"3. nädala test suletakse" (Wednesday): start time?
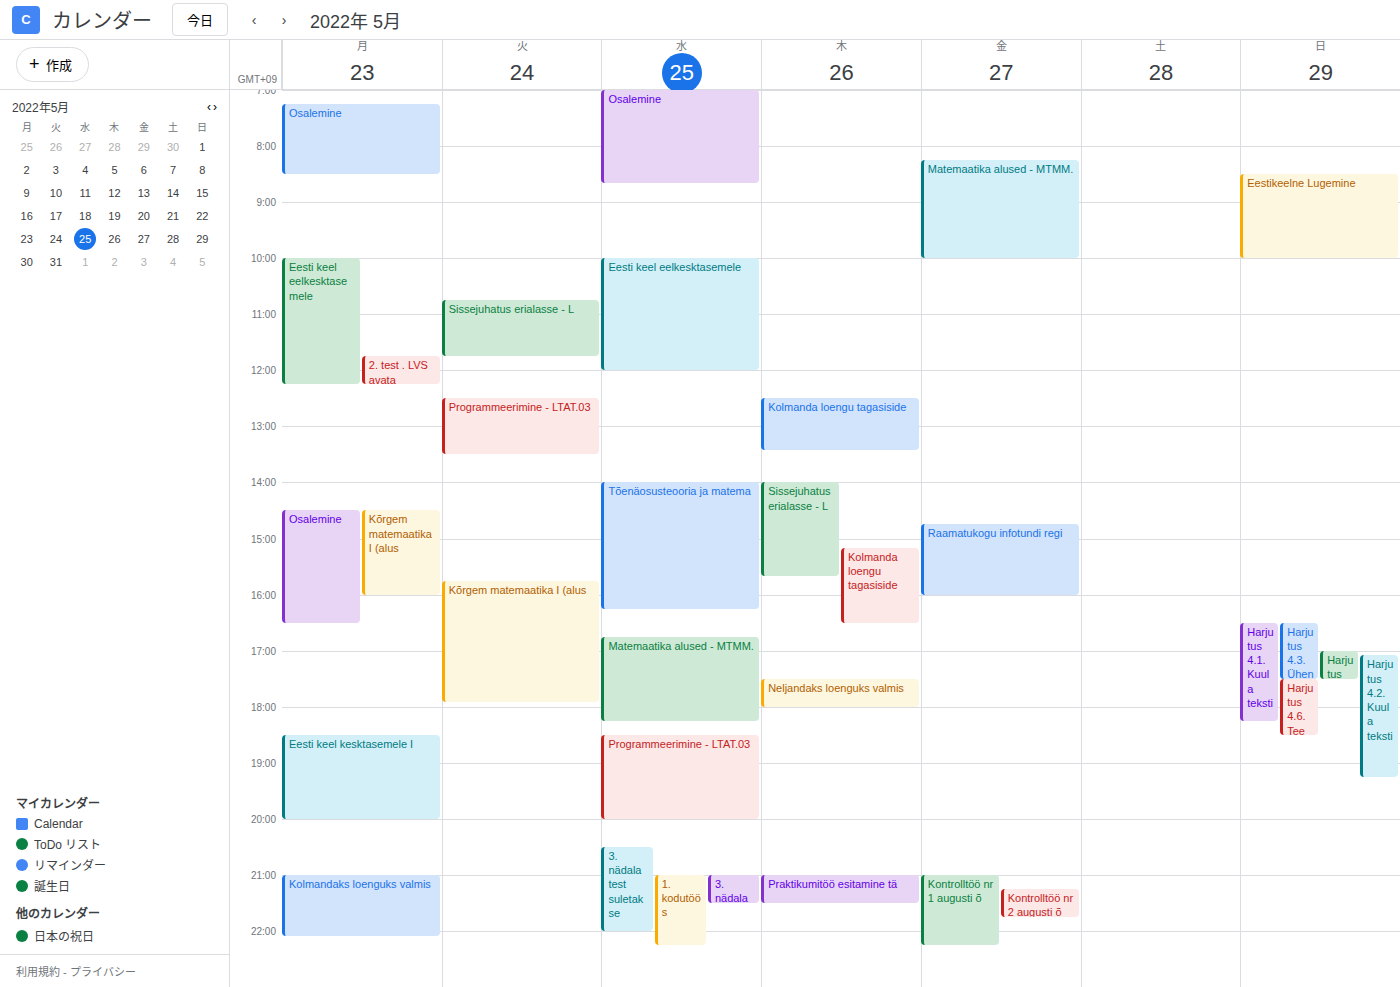
8:30 PM